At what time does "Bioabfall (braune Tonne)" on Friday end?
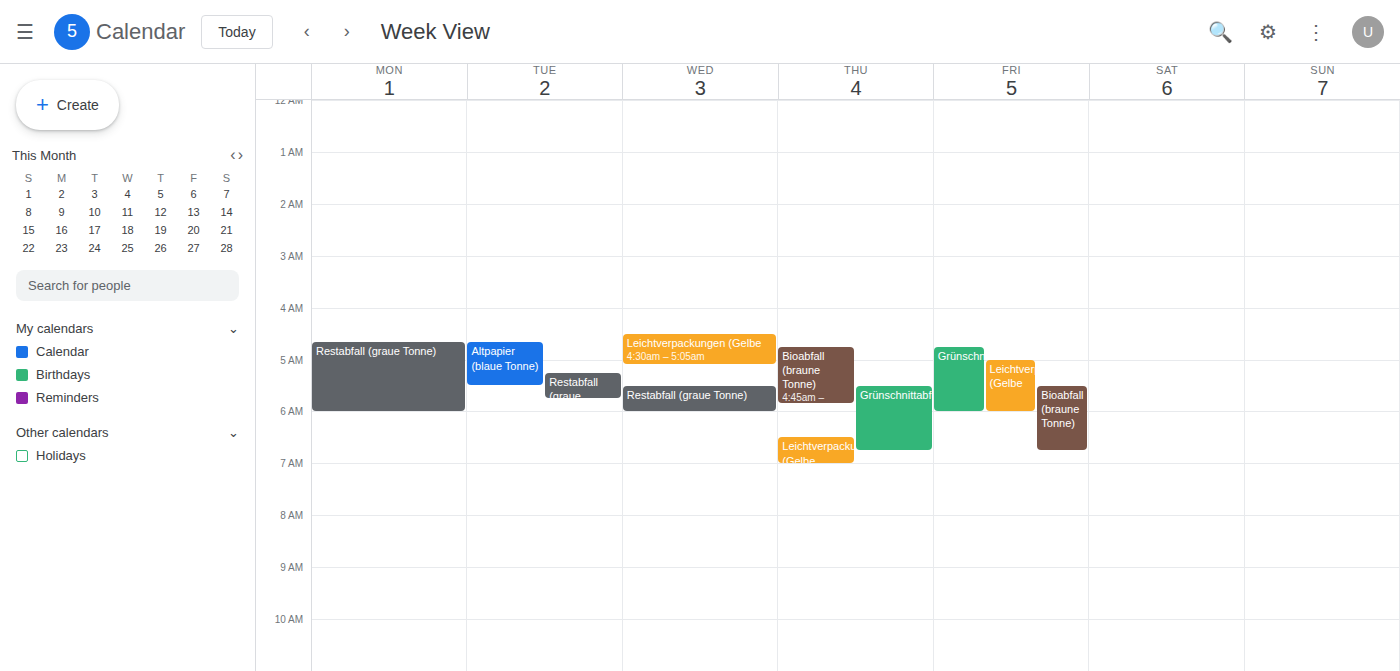
6:45 AM